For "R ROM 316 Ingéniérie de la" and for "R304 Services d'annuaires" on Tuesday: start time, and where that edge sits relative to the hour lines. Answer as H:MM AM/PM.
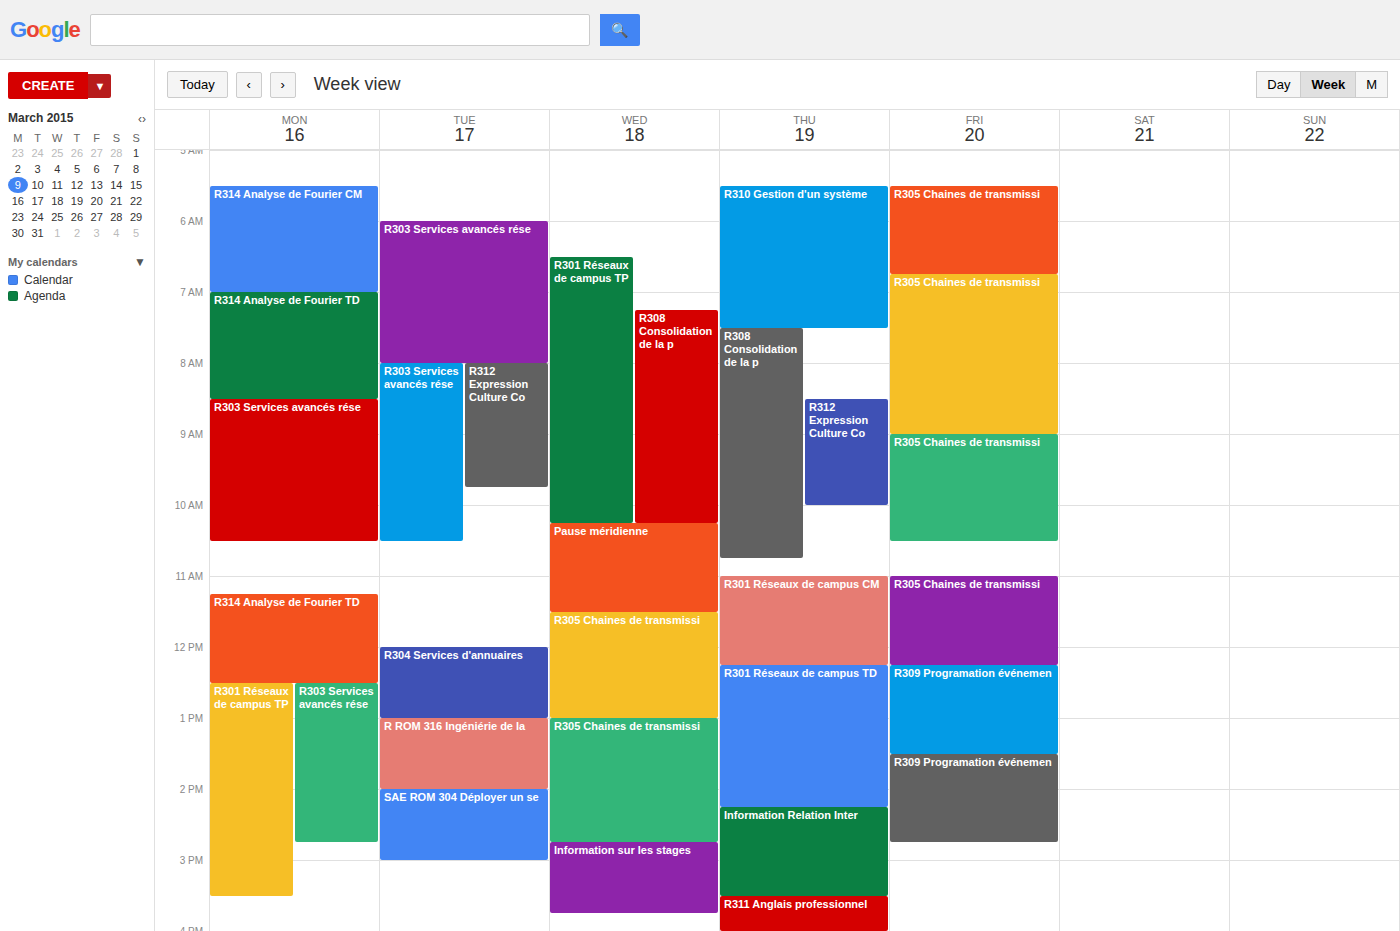
"R ROM 316 Ingéniérie de la": 1:00 PM, exactly on the 1 PM line. "R304 Services d'annuaires": 12:00 PM, exactly on the 12 PM line.